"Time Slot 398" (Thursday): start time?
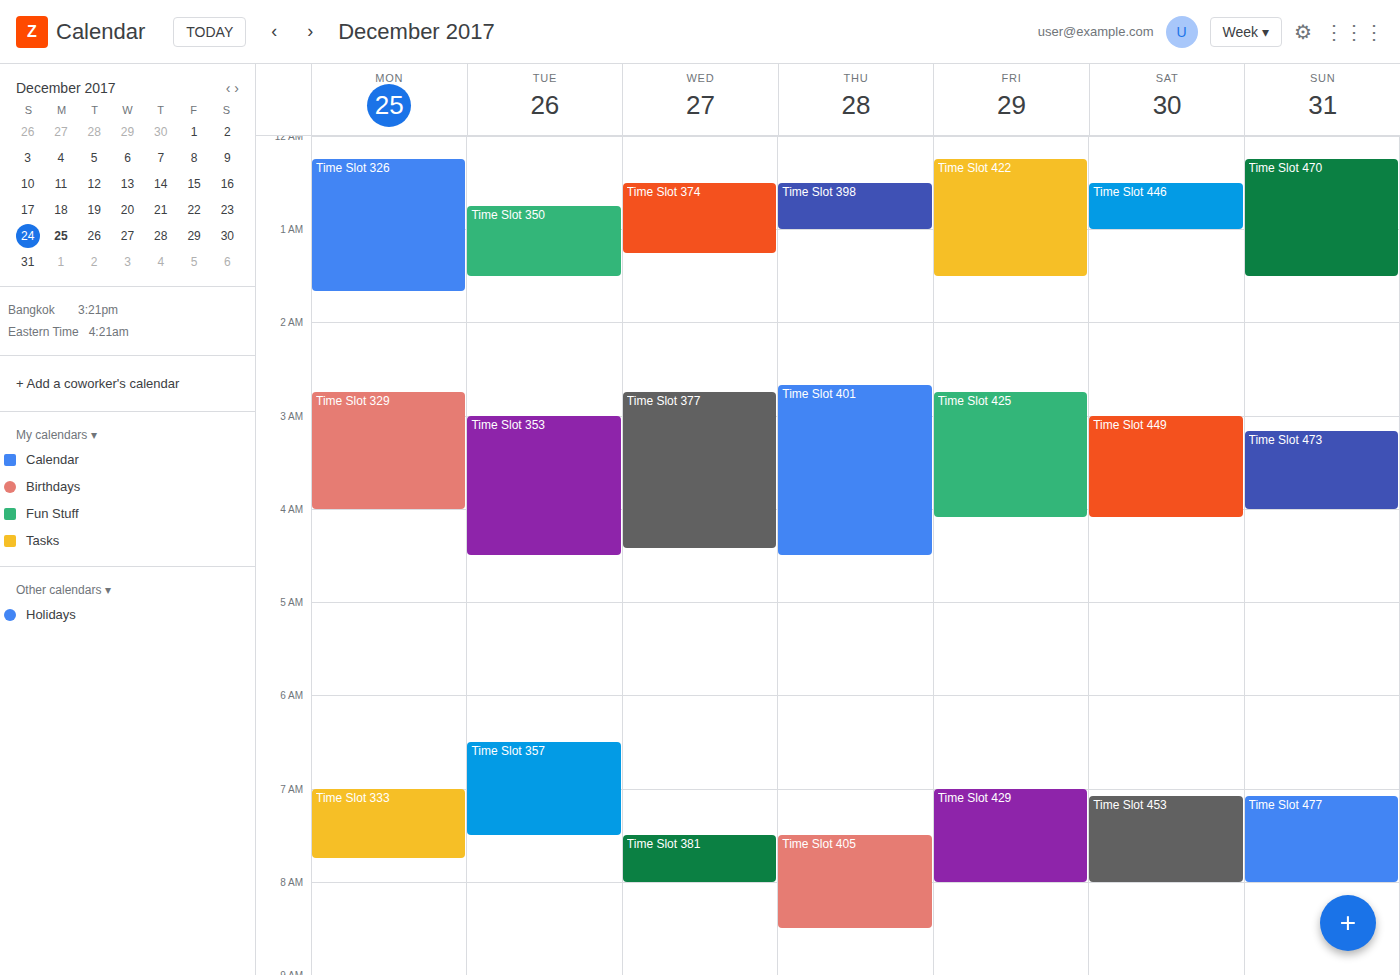
12:30 AM